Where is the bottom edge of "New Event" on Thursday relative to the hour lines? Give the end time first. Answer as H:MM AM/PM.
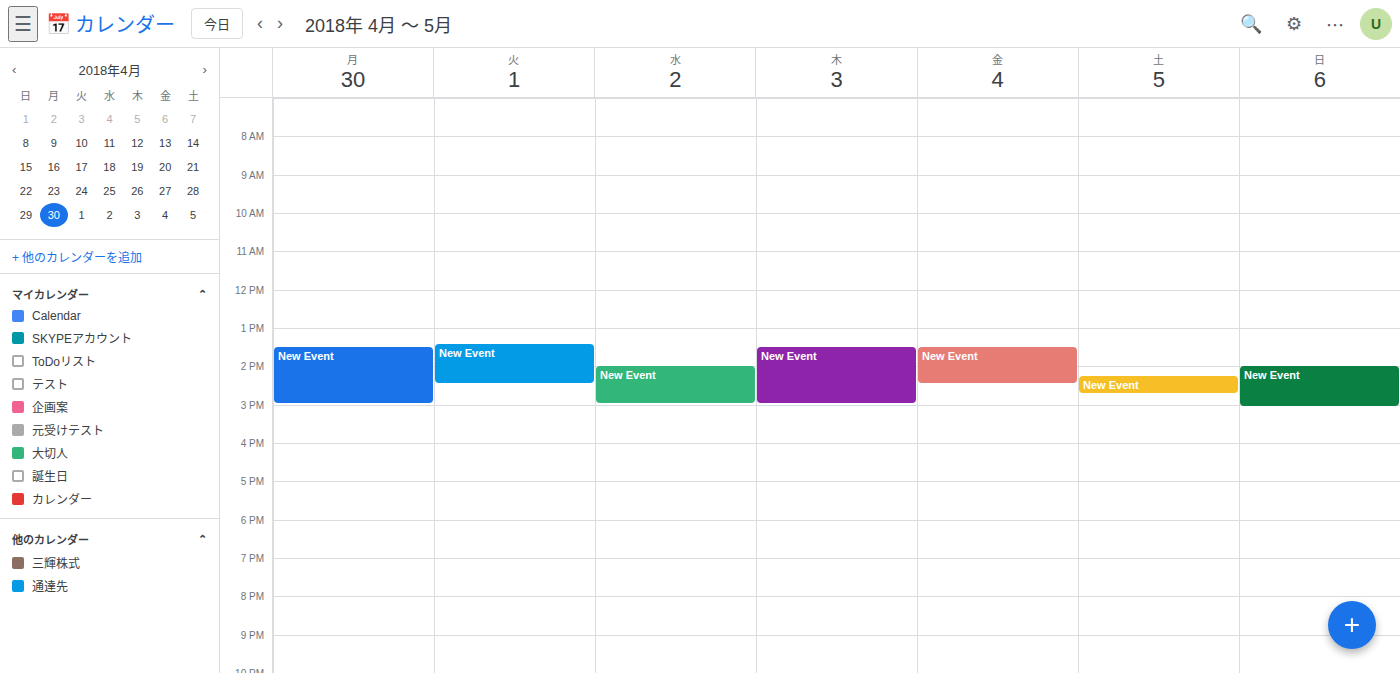
3:00 PM -- exactly on the 3 PM line.